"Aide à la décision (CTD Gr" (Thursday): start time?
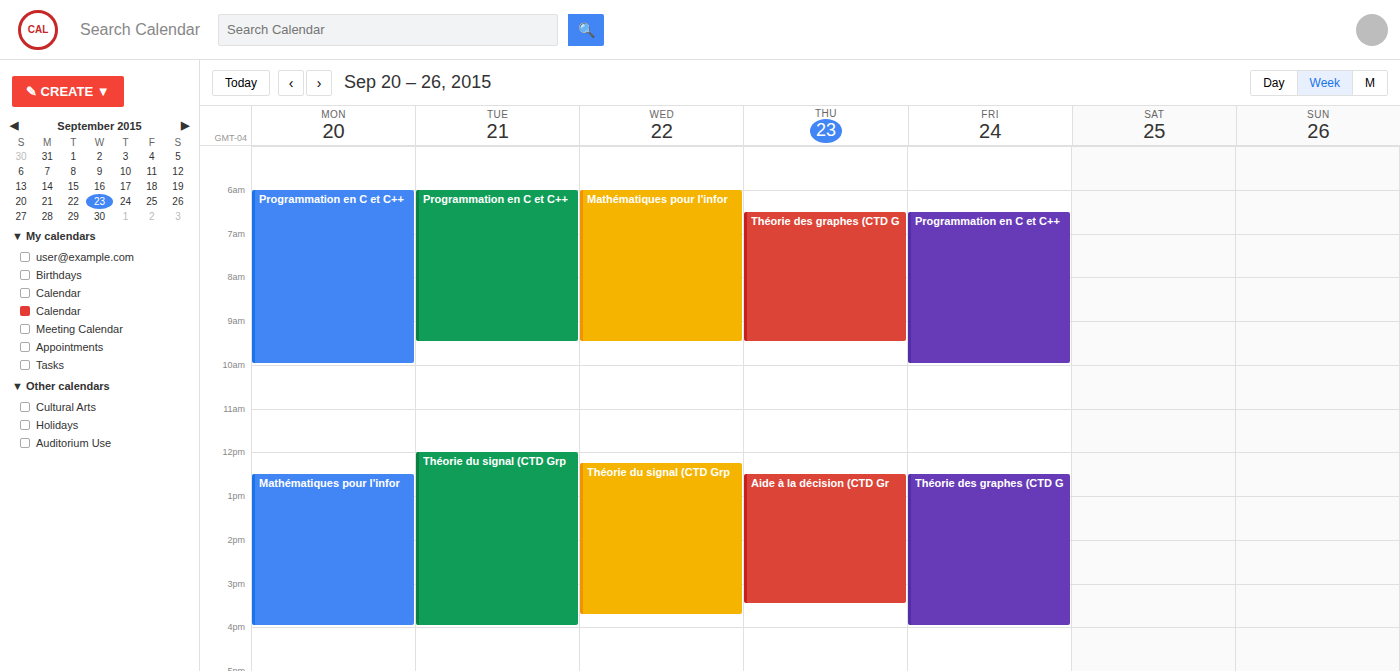
12:30 PM